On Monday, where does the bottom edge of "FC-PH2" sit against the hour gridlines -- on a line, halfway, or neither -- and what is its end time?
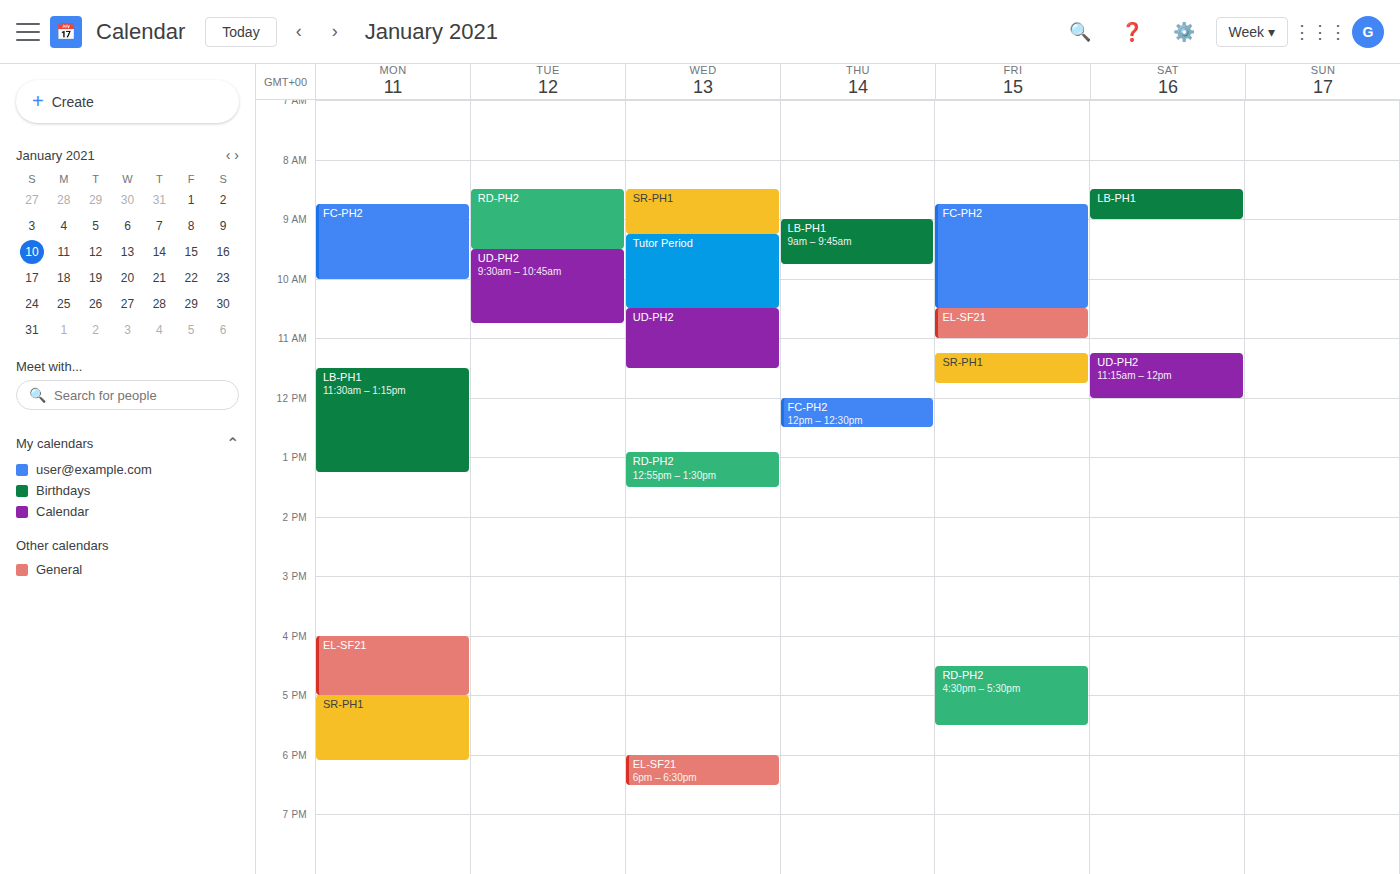
10:00 AM -- exactly on the 10 AM line.